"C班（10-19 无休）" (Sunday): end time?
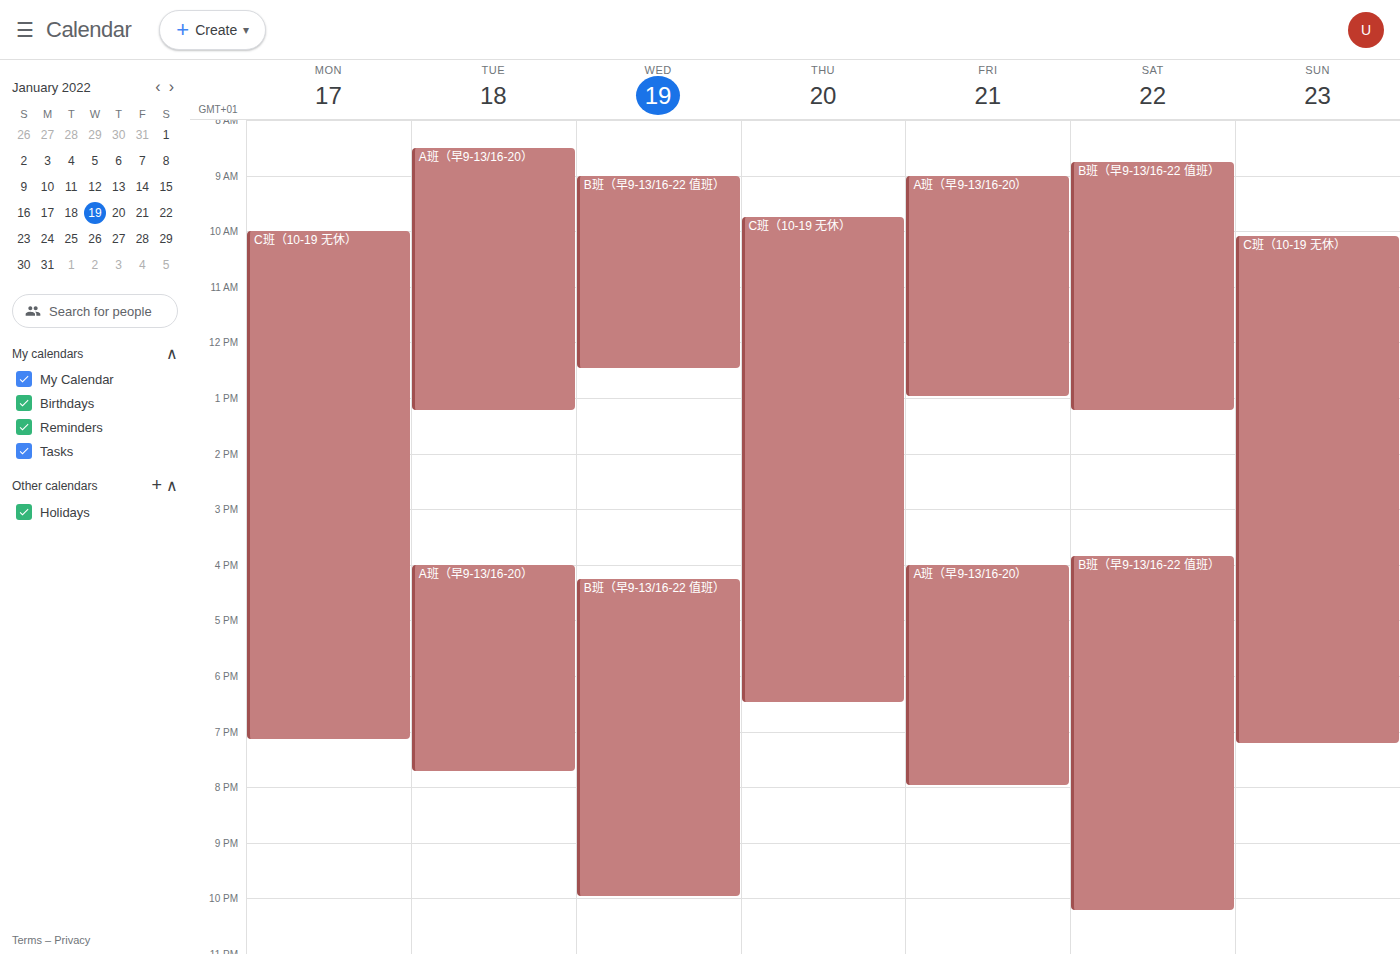
7:15 PM